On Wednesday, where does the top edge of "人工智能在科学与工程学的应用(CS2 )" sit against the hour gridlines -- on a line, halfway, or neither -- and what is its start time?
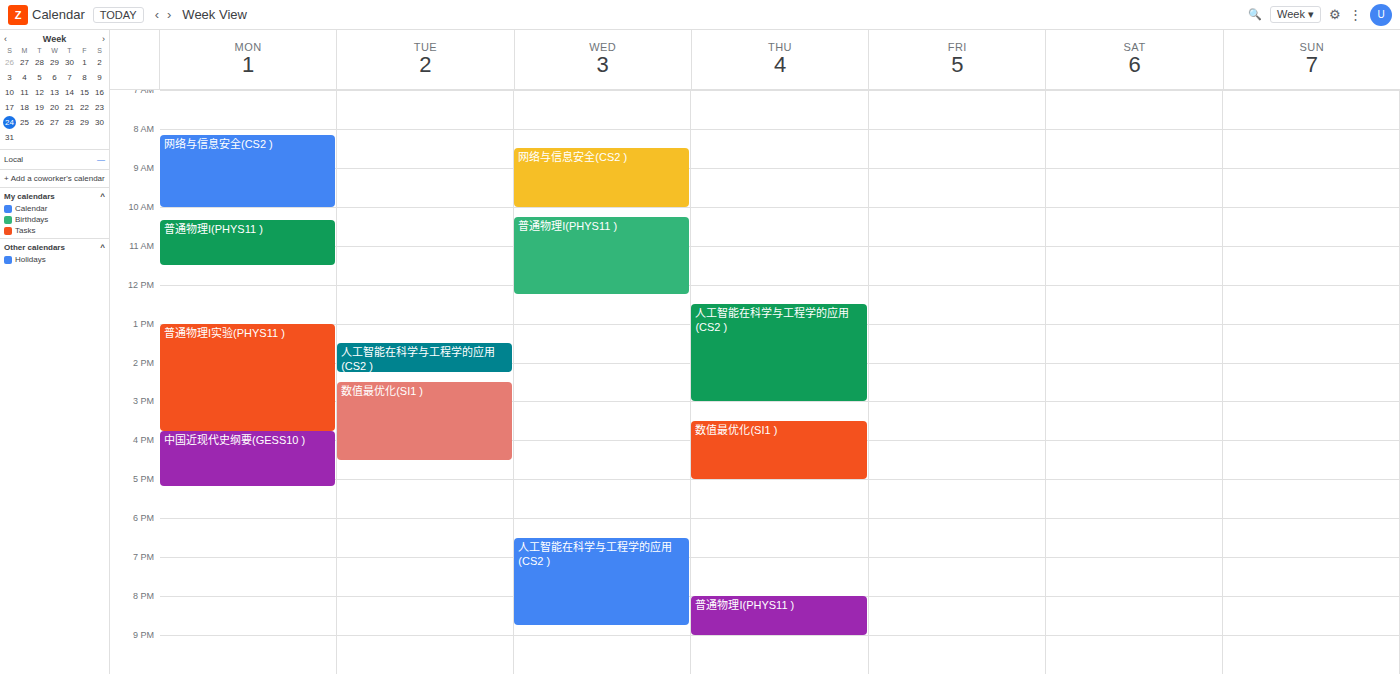
6:30 PM -- halfway between the 6 PM and 7 PM lines.